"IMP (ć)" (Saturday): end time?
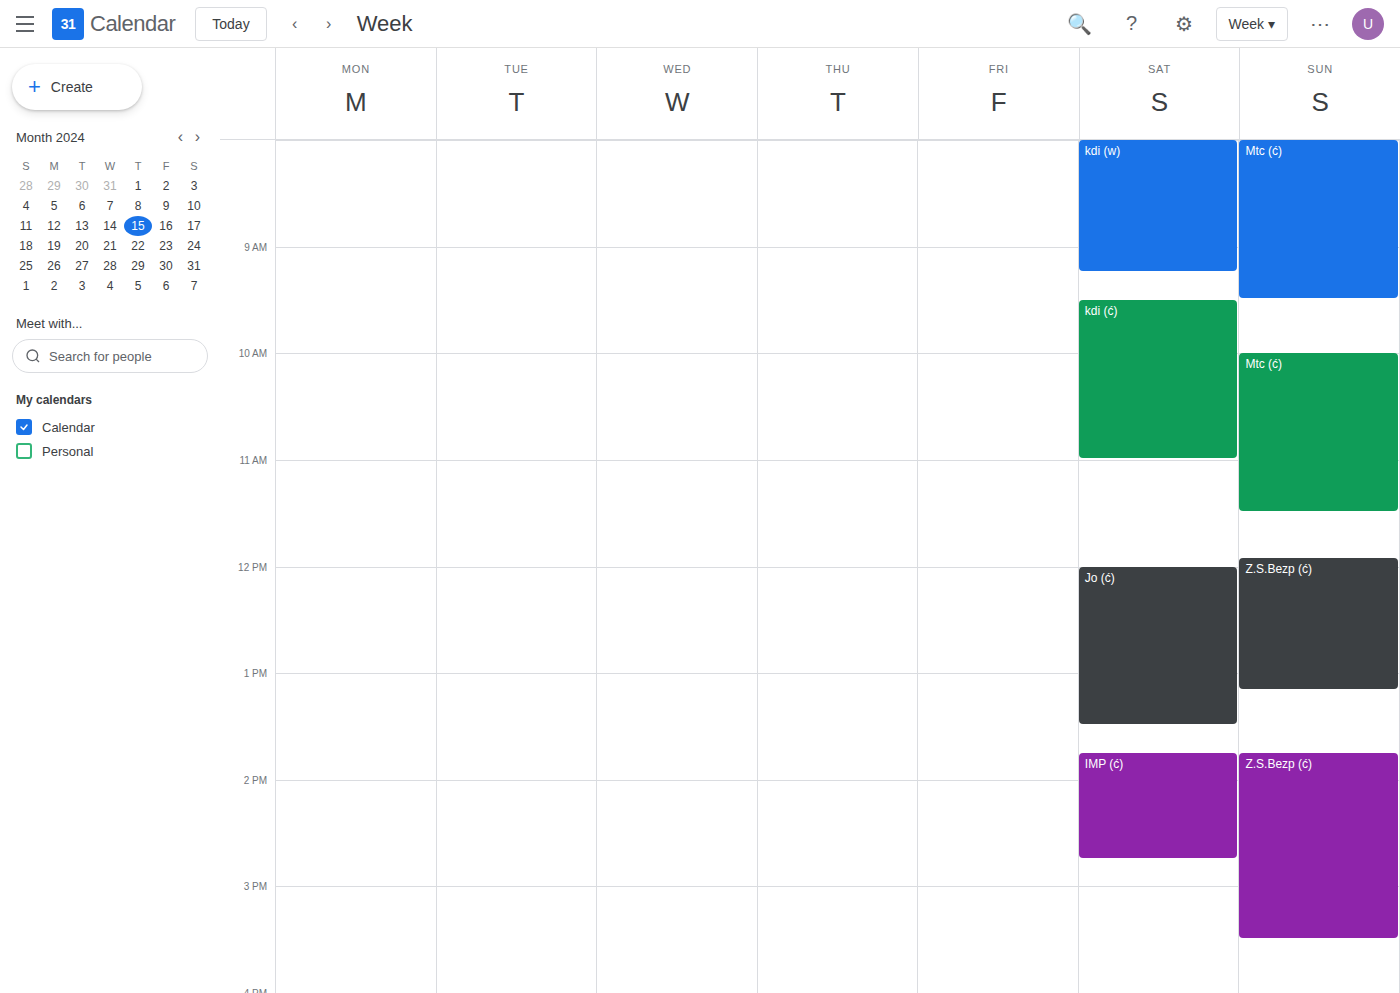
2:45 PM